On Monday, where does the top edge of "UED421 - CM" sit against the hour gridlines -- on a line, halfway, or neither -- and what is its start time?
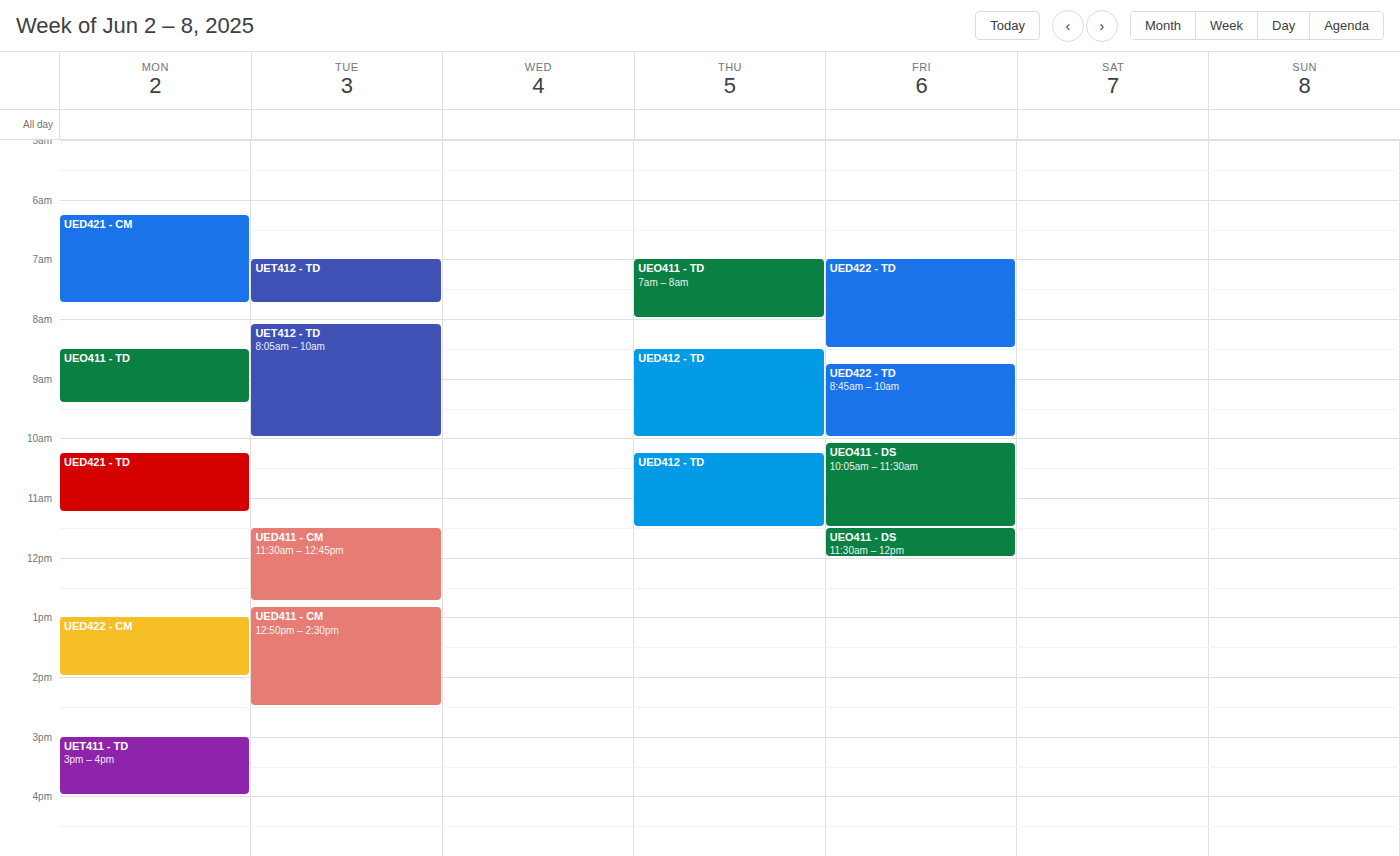
06:15 -- neither: a quarter of the way from the 06:00 line to the 07:00 line.